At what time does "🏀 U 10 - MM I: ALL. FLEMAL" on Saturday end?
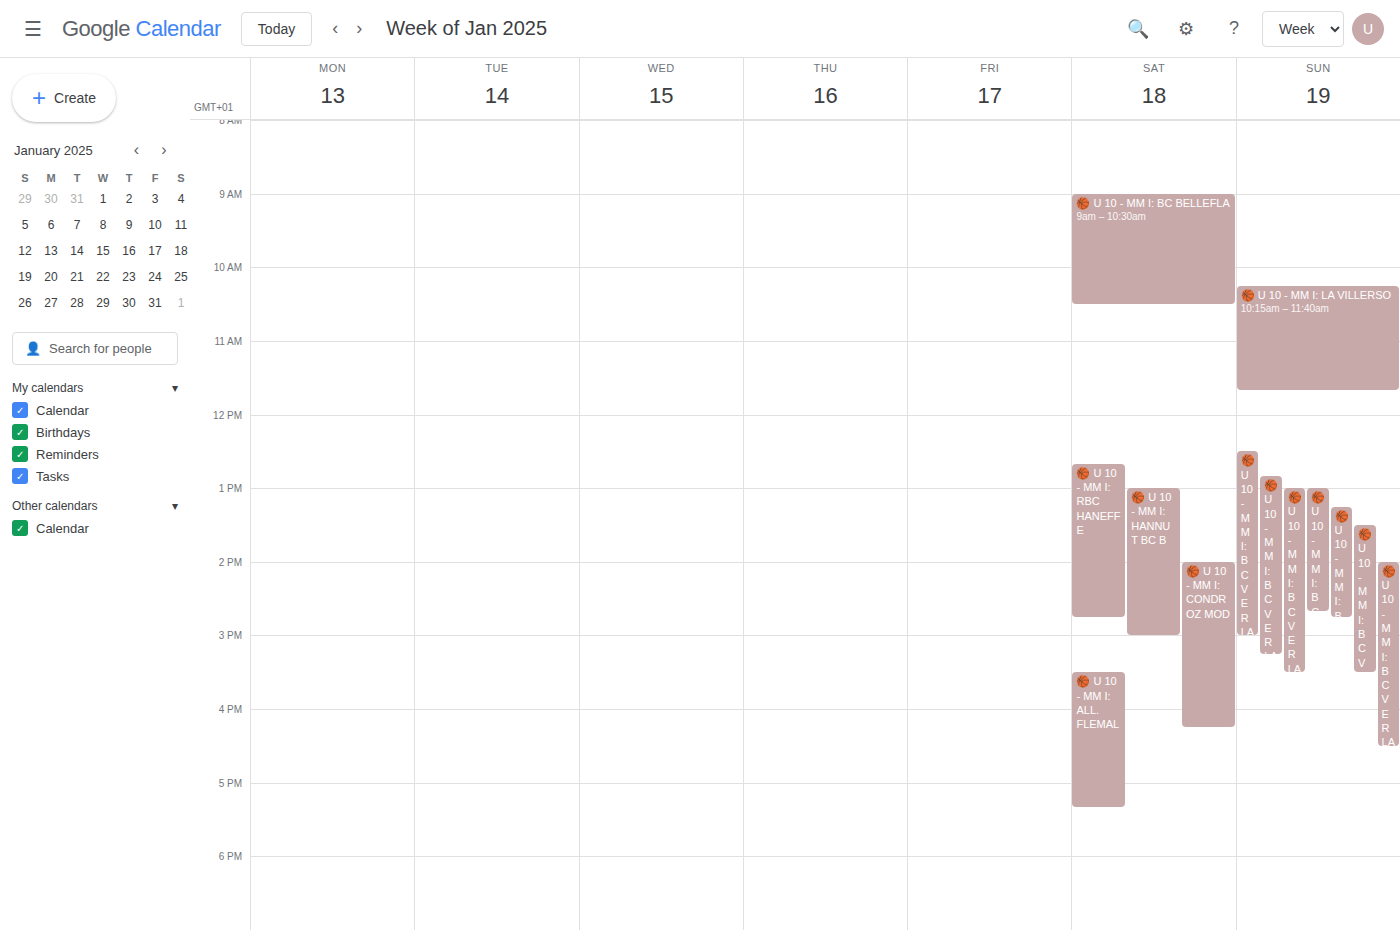
5:20 PM